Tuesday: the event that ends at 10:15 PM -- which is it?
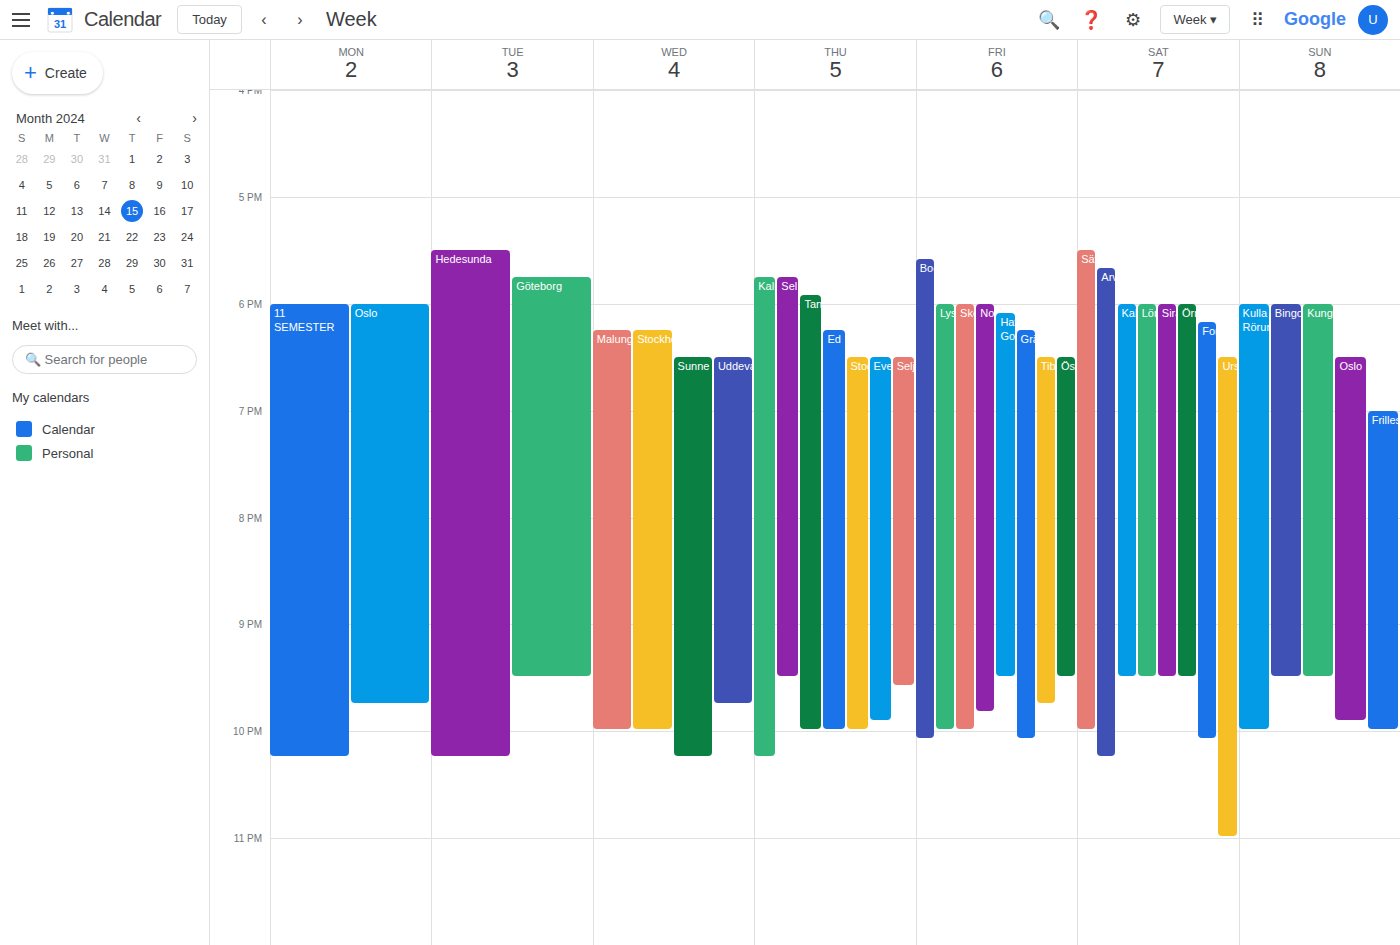
"Hedesunda"